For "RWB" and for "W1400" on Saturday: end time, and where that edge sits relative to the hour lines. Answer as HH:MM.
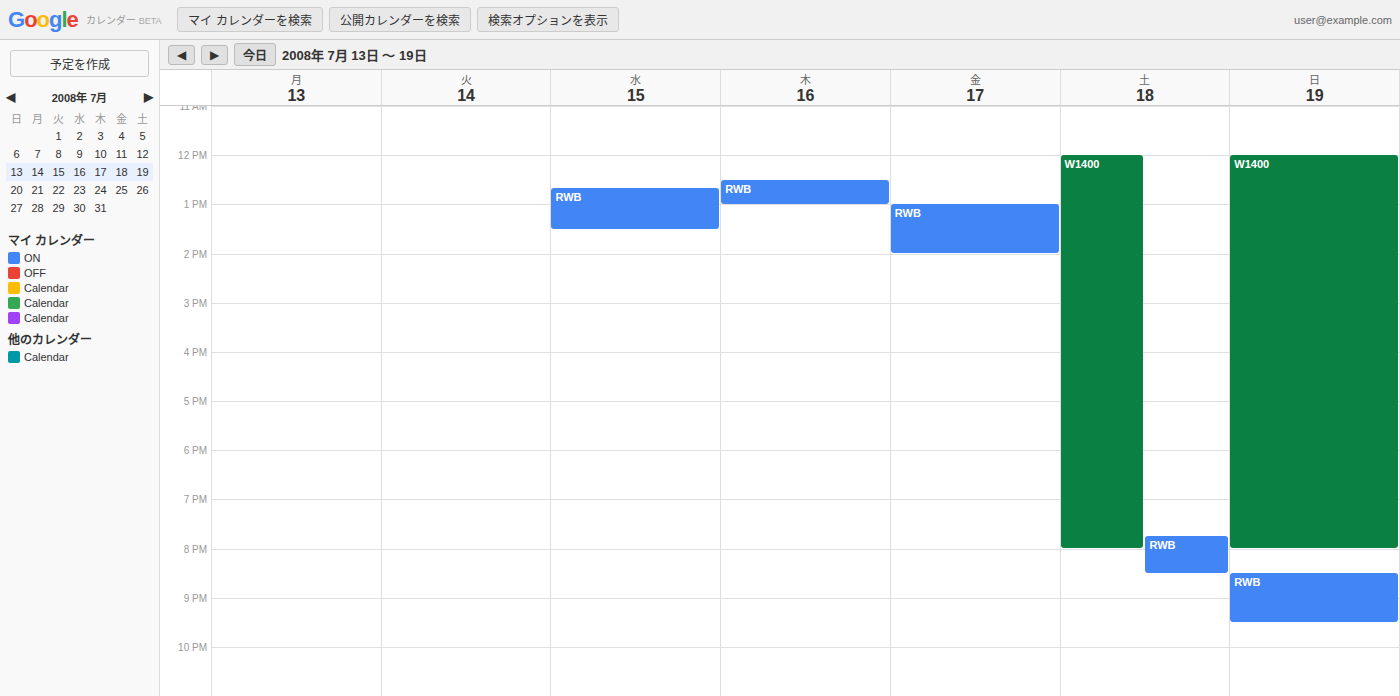
"RWB": 20:30, halfway between the 20:00 and 21:00 lines. "W1400": 20:00, exactly on the 20:00 line.